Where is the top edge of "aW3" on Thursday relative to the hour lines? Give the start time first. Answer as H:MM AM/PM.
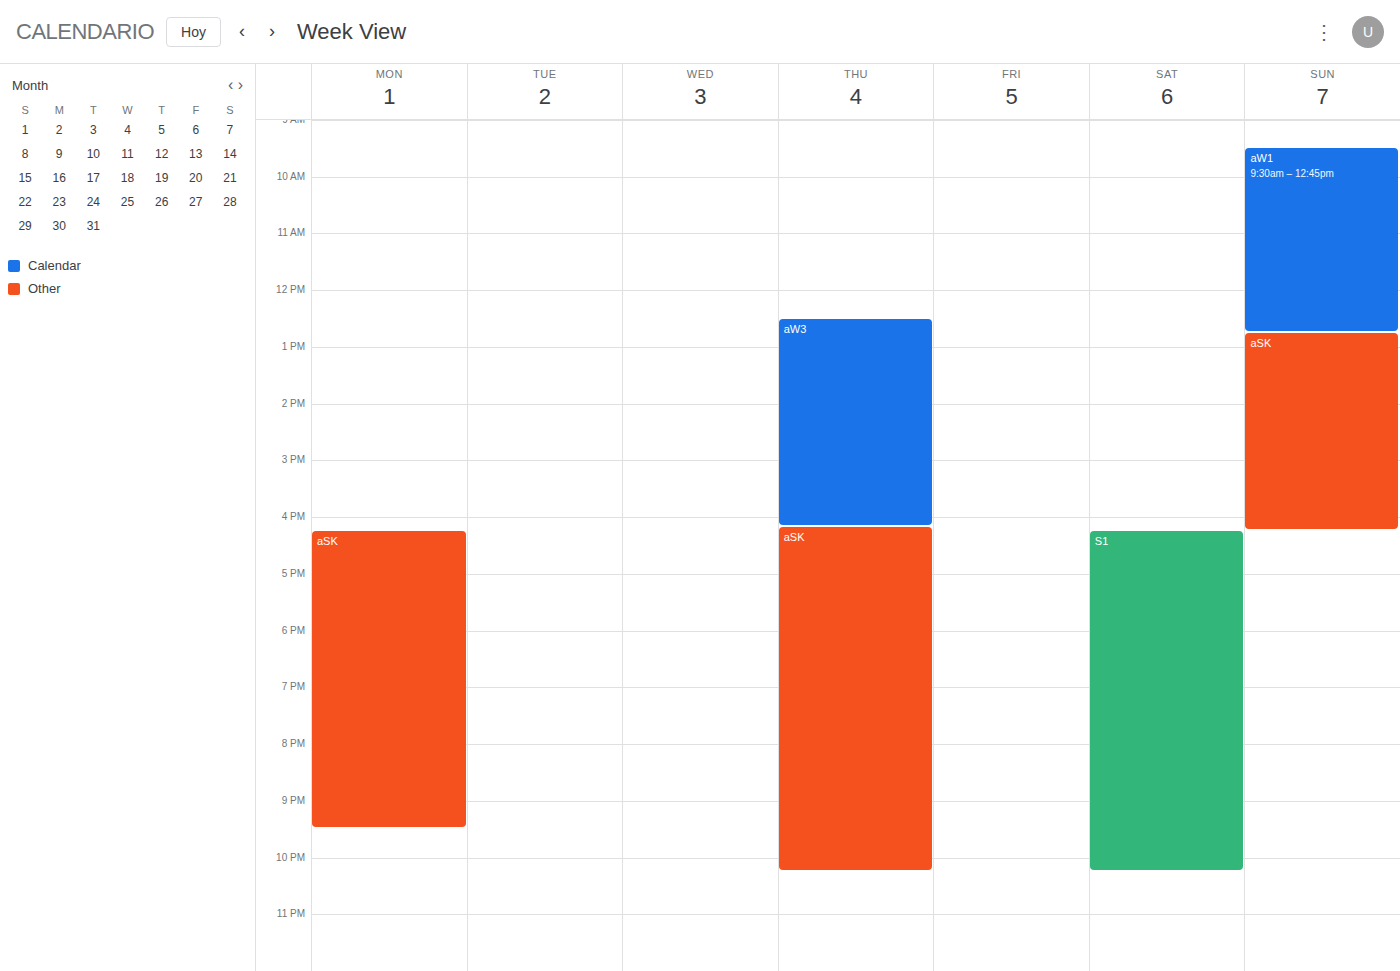
12:30 PM -- halfway between the 12 PM and 1 PM lines.